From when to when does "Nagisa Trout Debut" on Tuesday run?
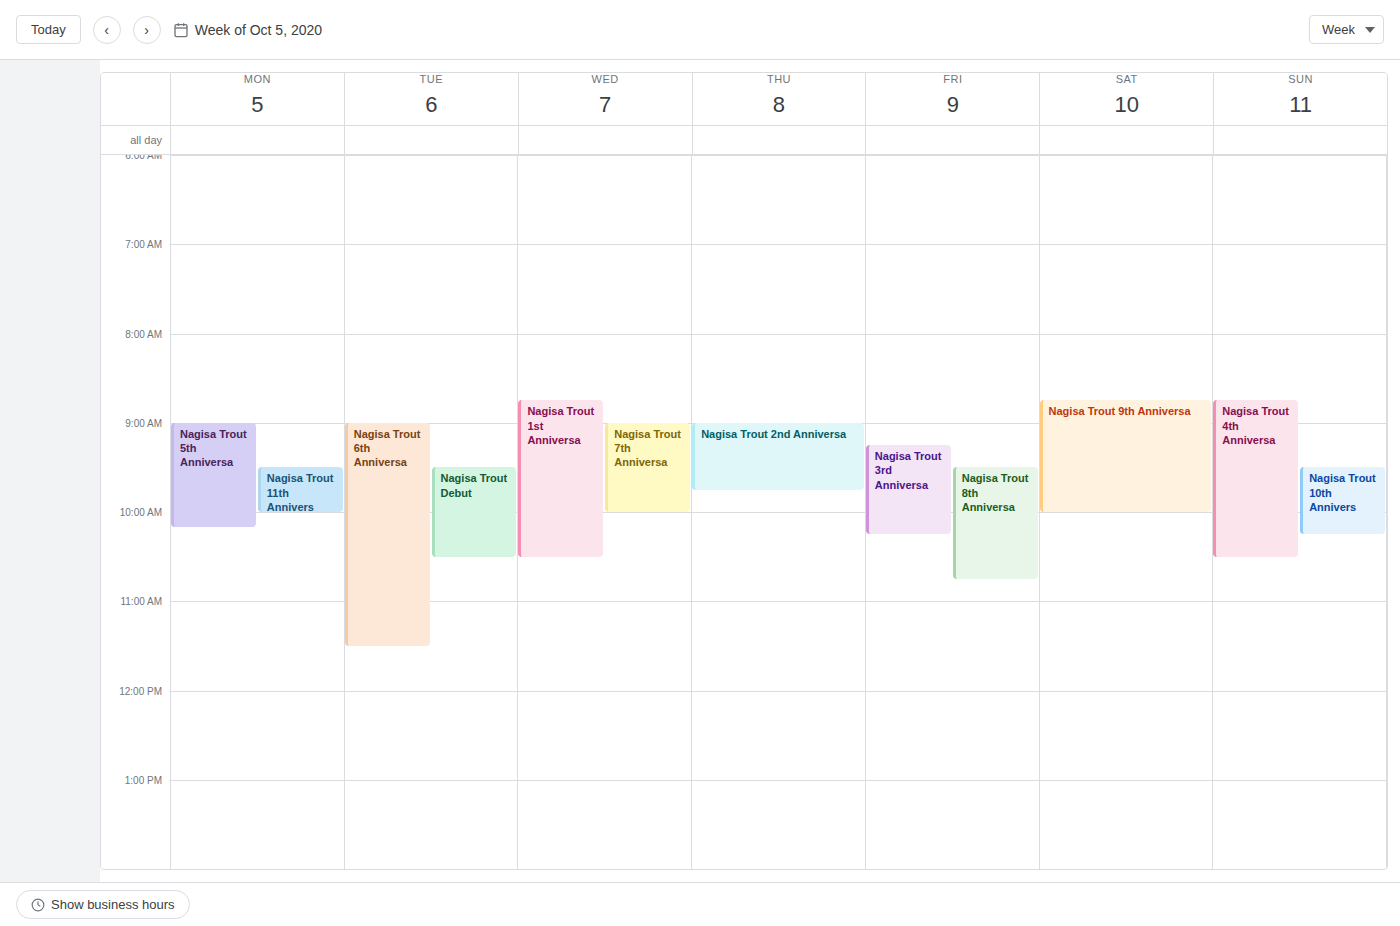
9:30 AM to 10:30 AM